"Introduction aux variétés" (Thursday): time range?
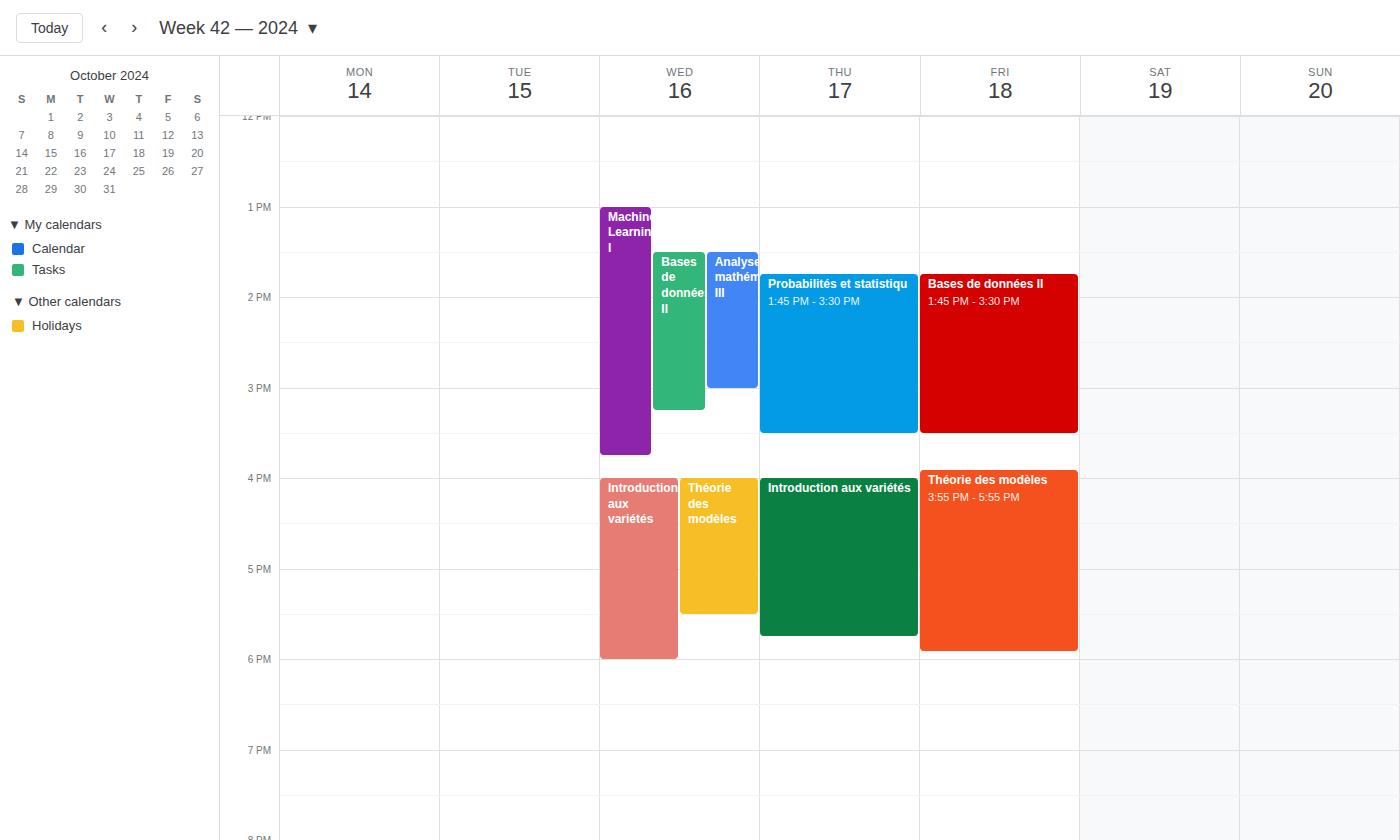
4:00 PM to 5:45 PM